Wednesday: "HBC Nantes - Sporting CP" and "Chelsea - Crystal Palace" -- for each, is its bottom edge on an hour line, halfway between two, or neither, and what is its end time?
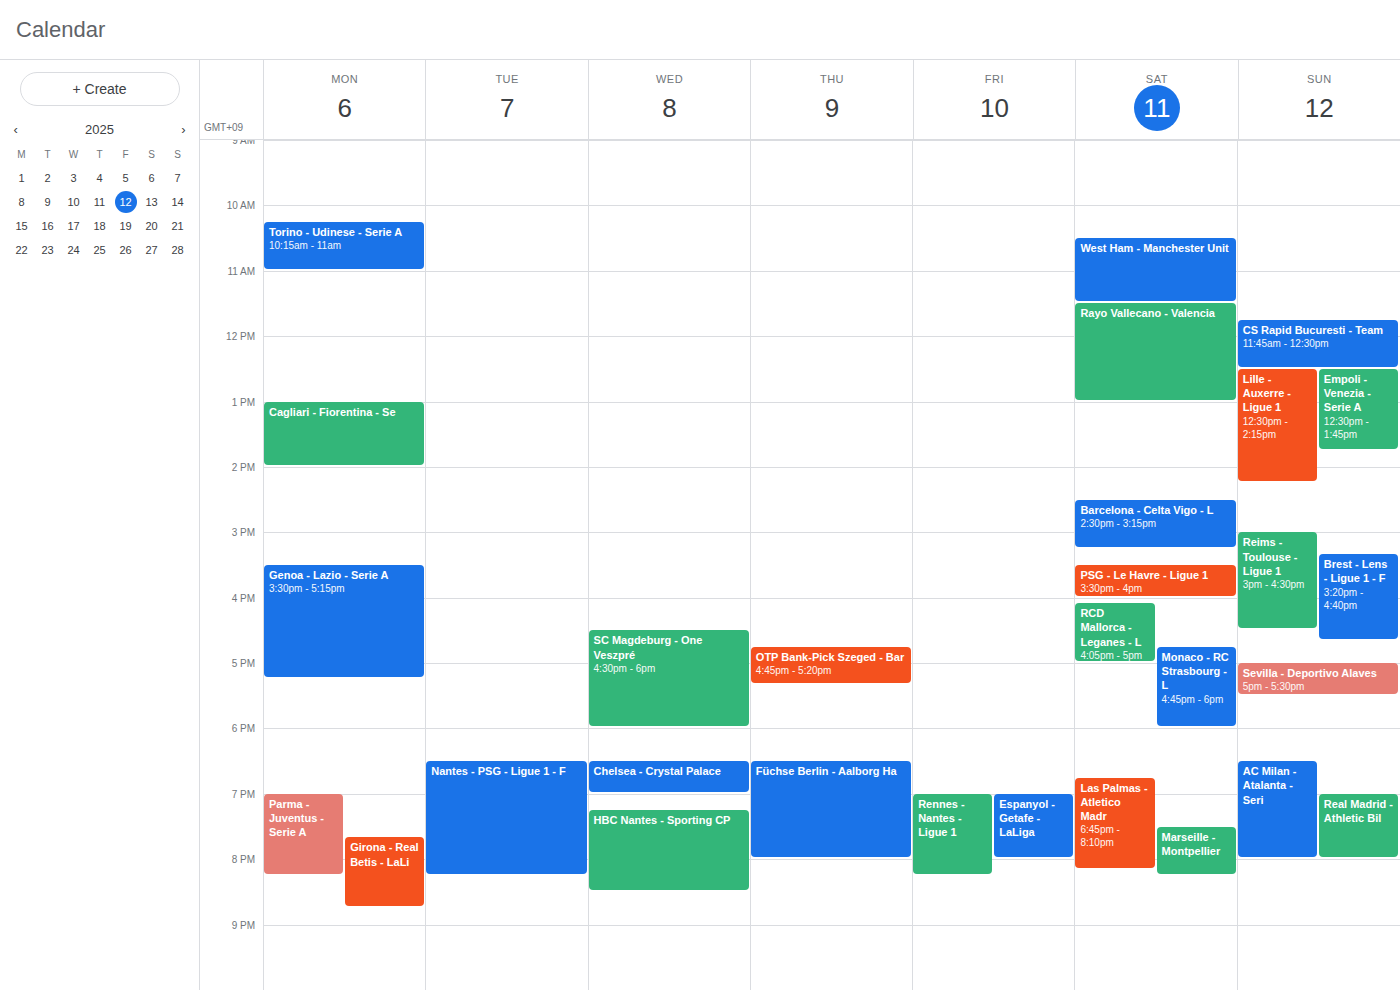
"HBC Nantes - Sporting CP": 8:30 PM, halfway between the 8 PM and 9 PM lines. "Chelsea - Crystal Palace": 7:00 PM, exactly on the 7 PM line.